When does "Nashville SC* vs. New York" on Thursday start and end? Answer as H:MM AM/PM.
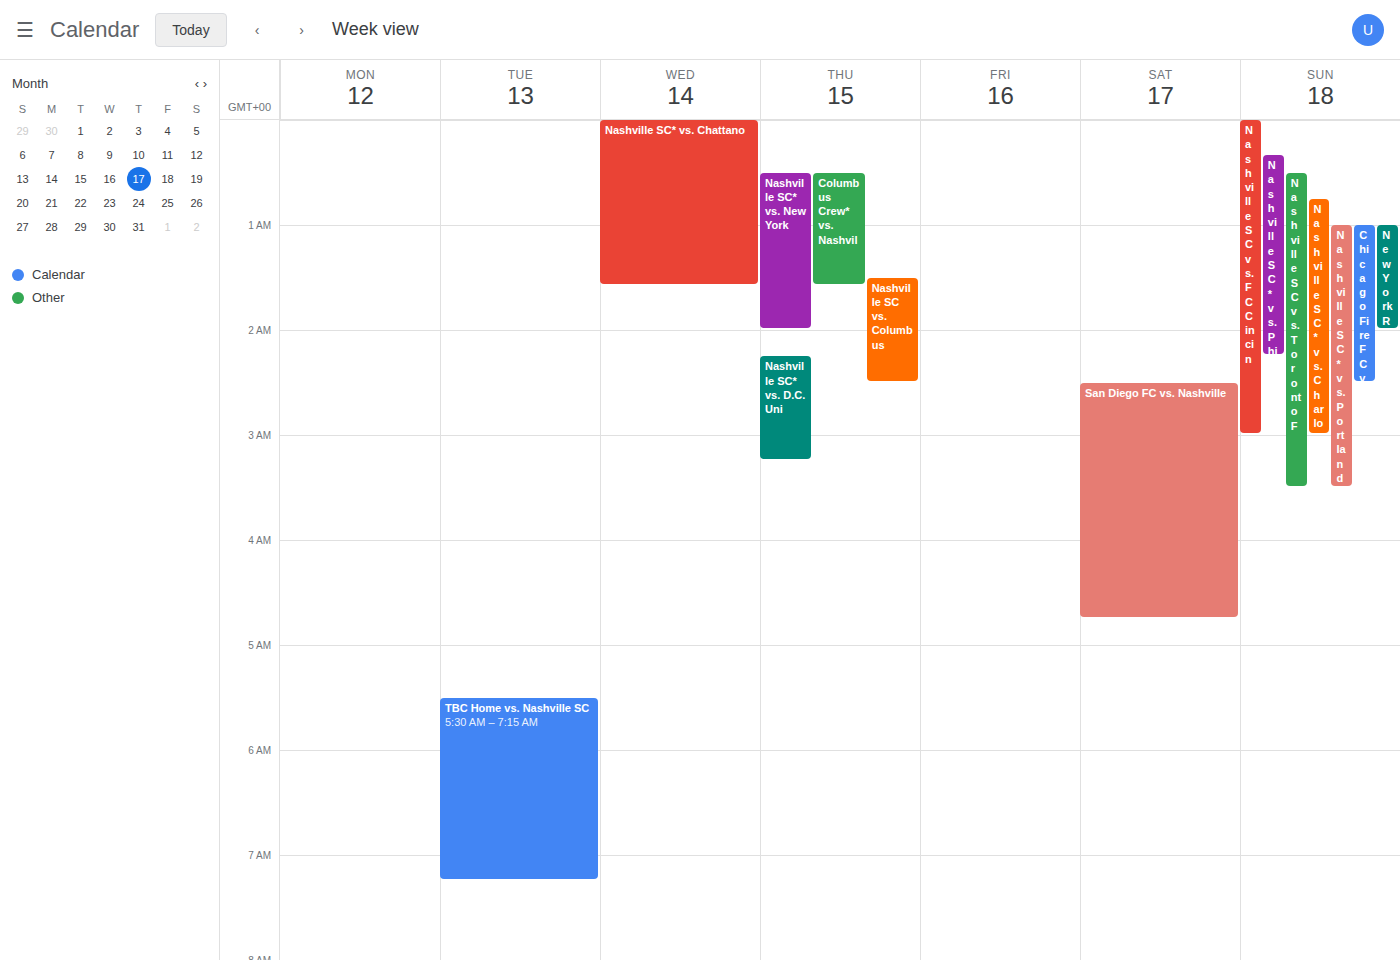
12:30 AM to 2:00 AM